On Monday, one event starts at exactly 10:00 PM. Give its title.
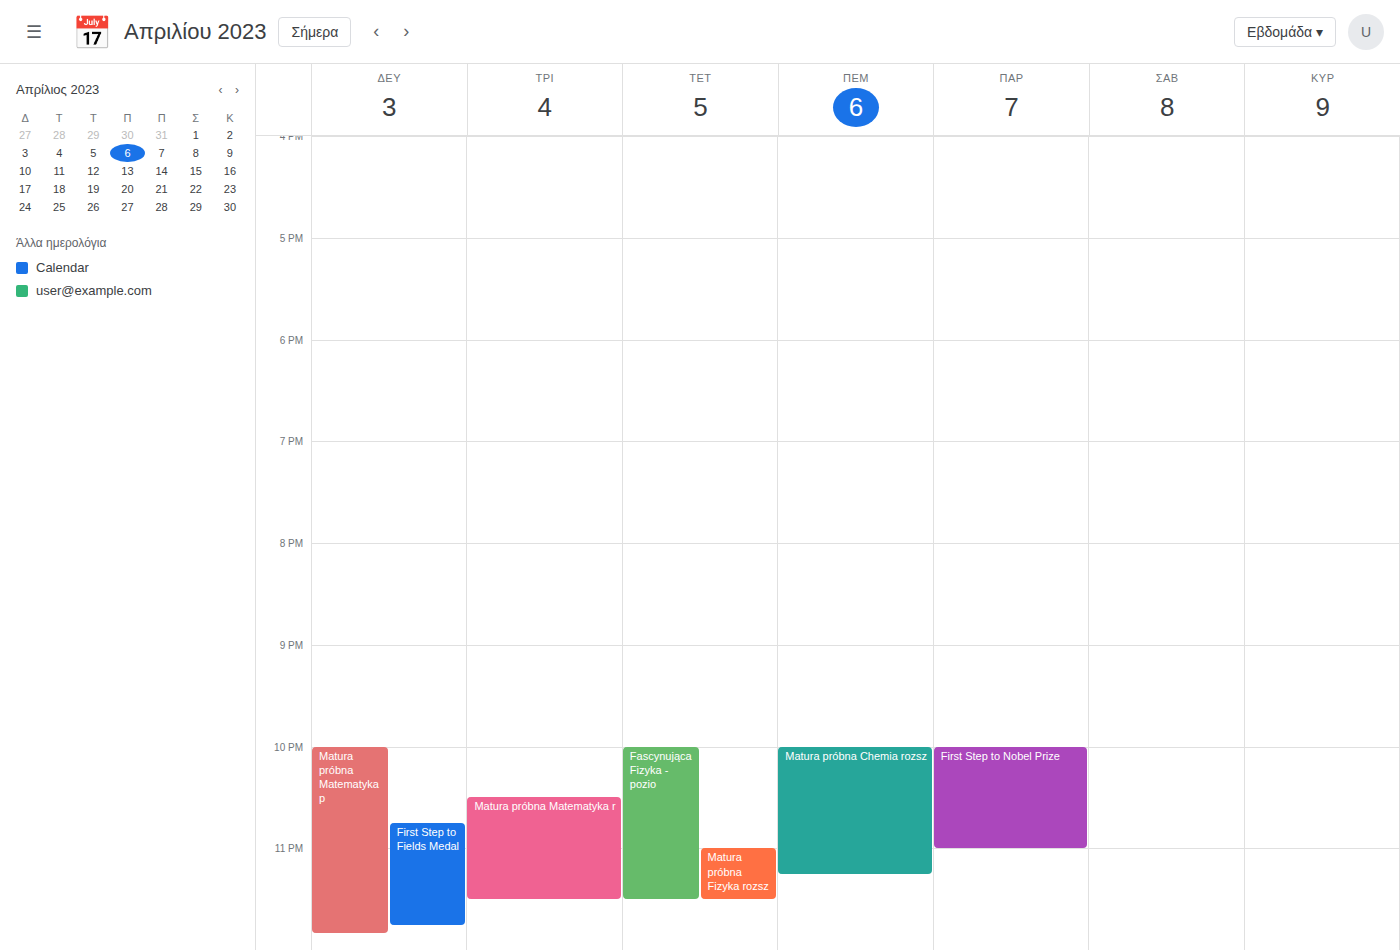
"Matura próbna Matematyka p"